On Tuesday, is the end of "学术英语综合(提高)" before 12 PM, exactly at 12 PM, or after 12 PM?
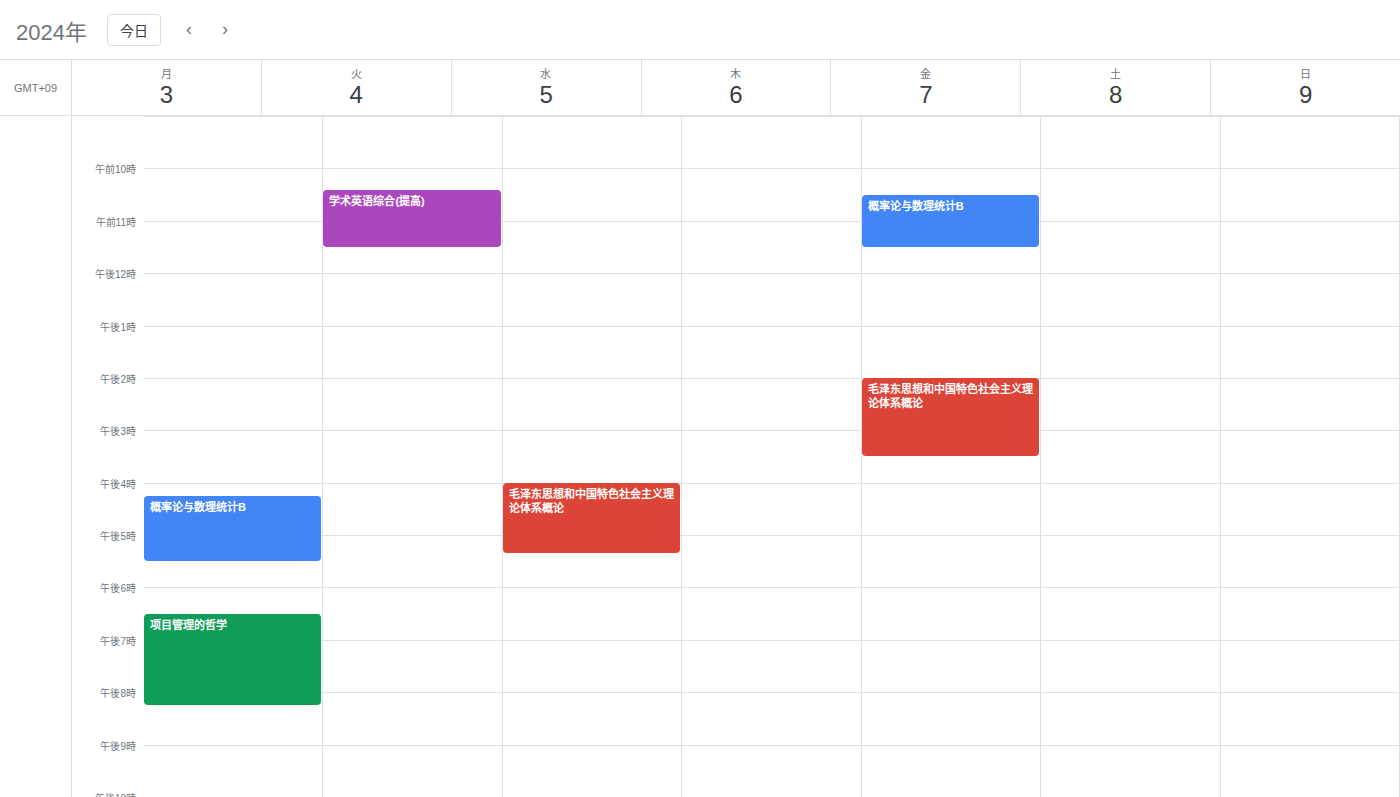
11:30 AM -- before 12 PM, 30 minutes above the 12 PM line.